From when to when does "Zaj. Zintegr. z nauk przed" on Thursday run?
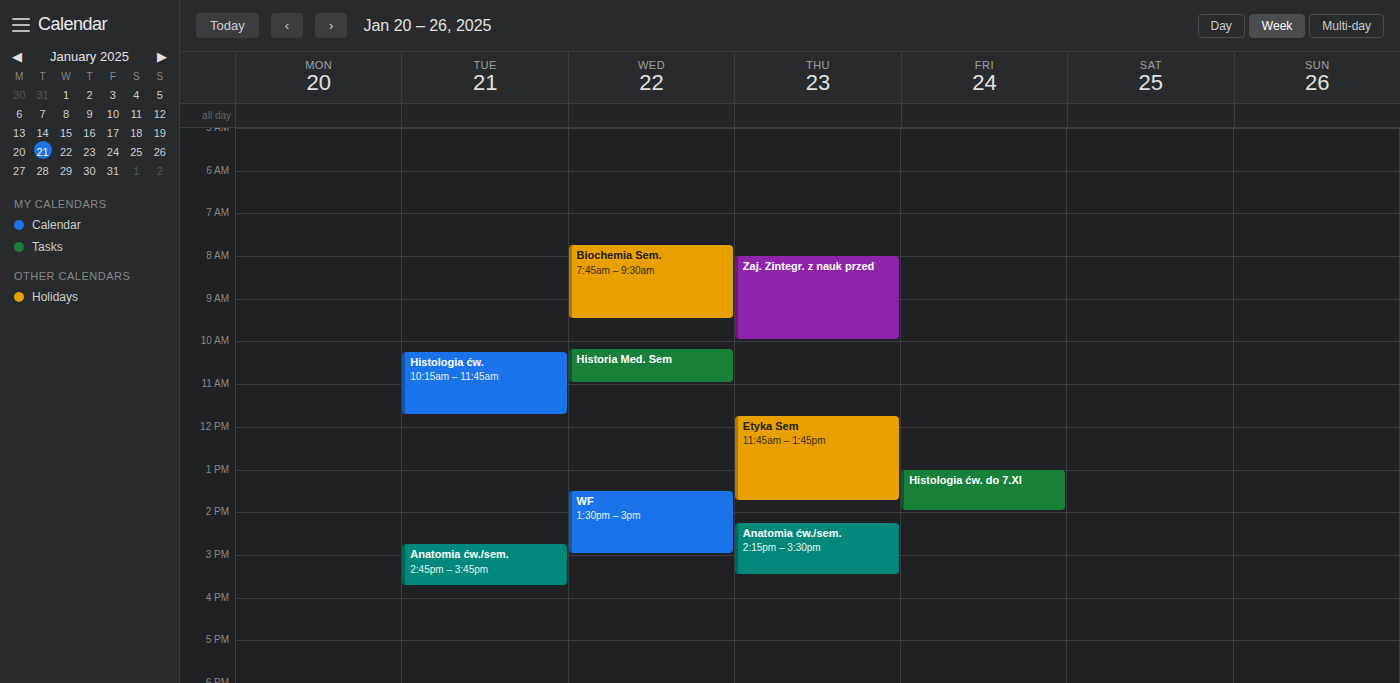
8:00 AM to 10:00 AM